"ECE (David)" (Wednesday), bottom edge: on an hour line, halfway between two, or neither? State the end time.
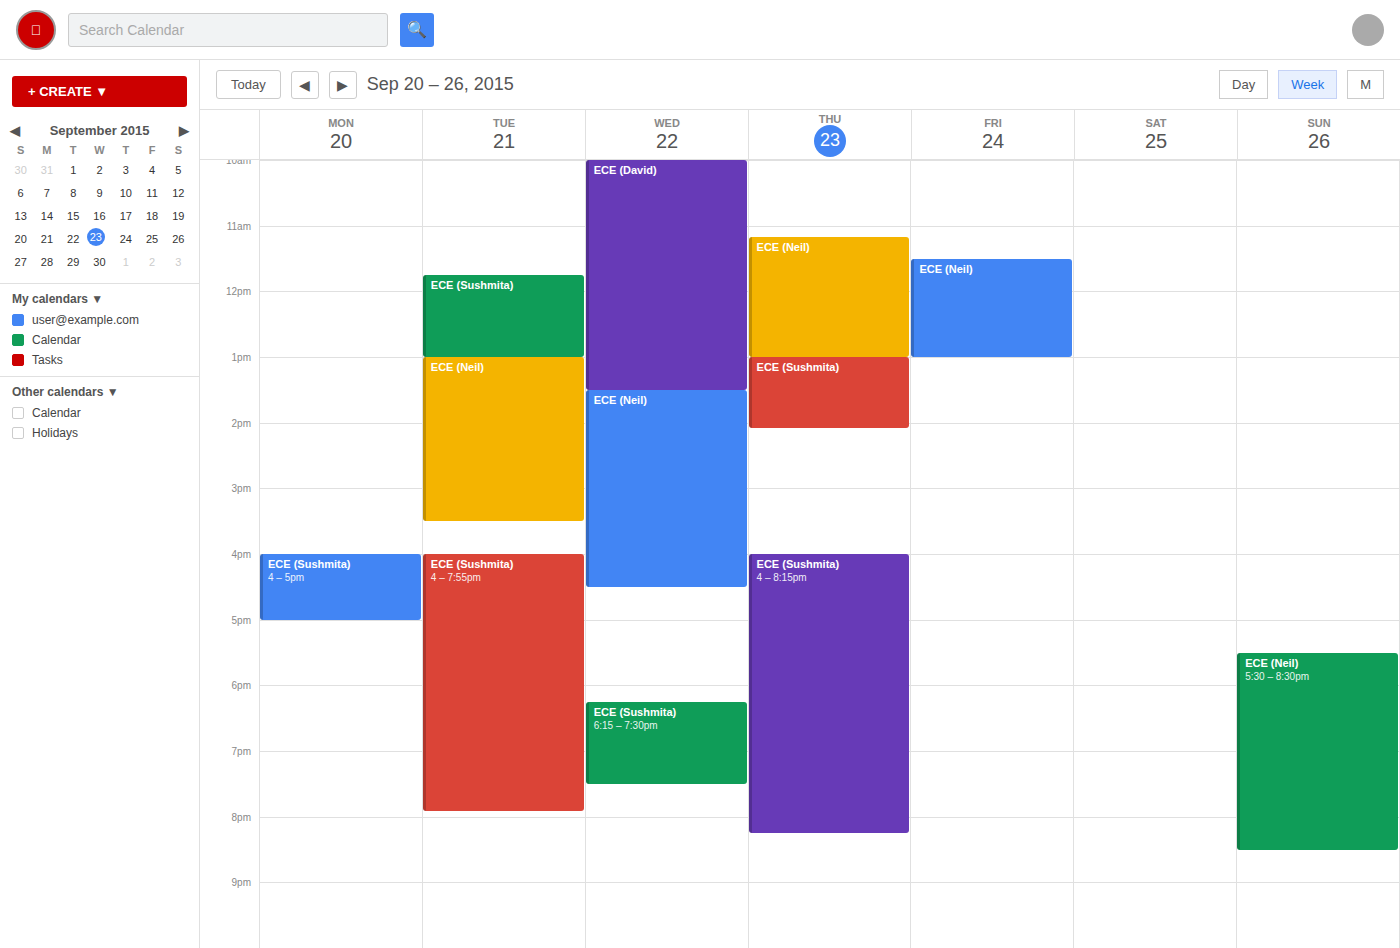
13:30 -- halfway between the 13:00 and 14:00 lines.